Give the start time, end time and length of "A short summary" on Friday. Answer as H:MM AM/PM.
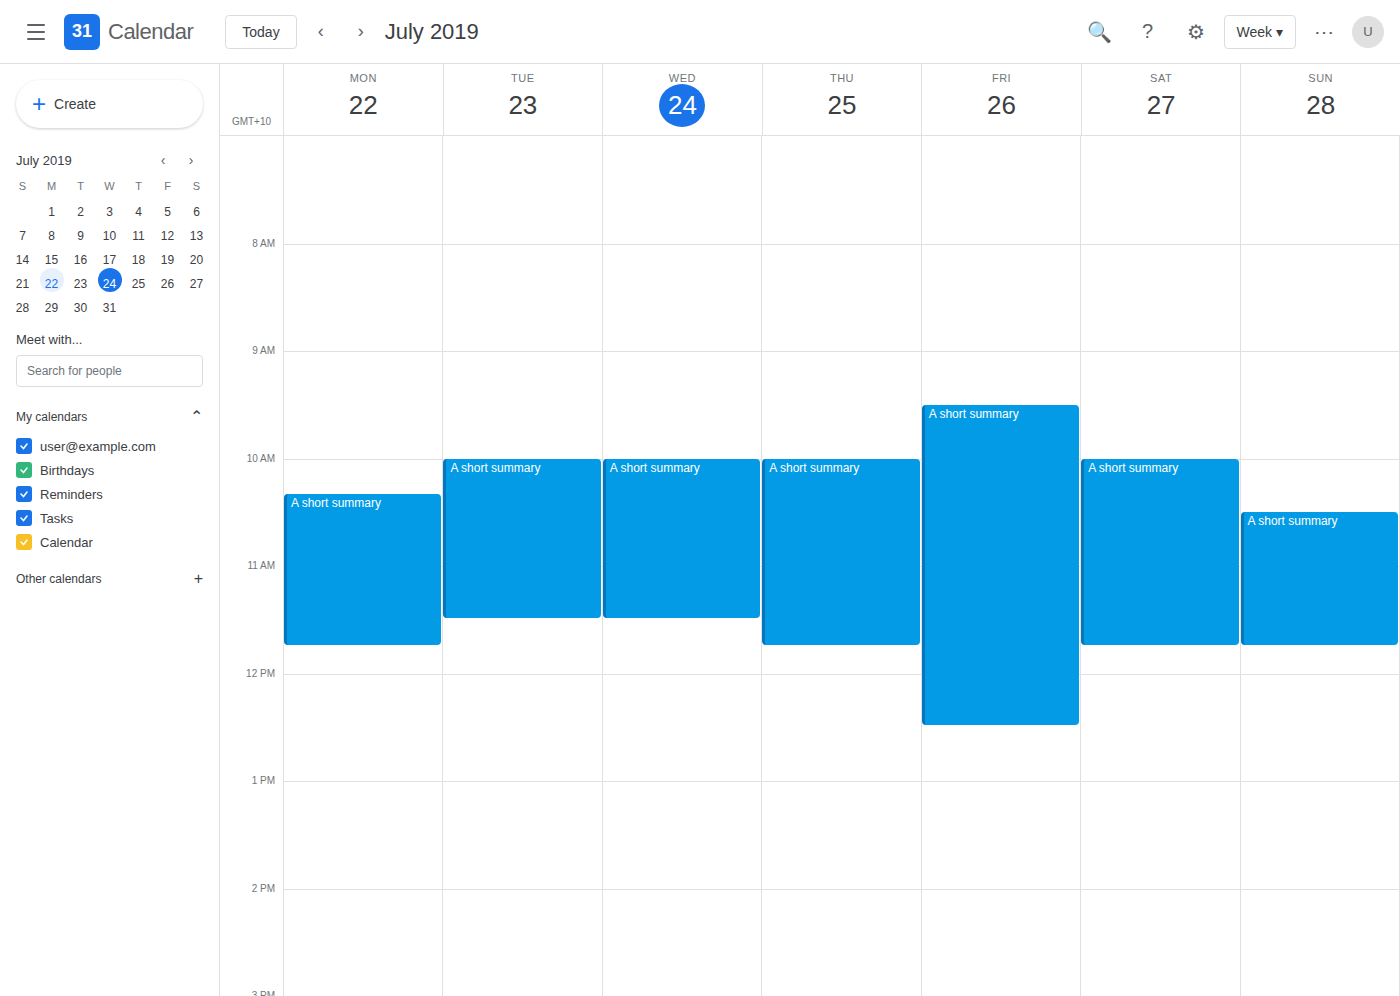
9:30 AM to 12:30 PM, 3 hours